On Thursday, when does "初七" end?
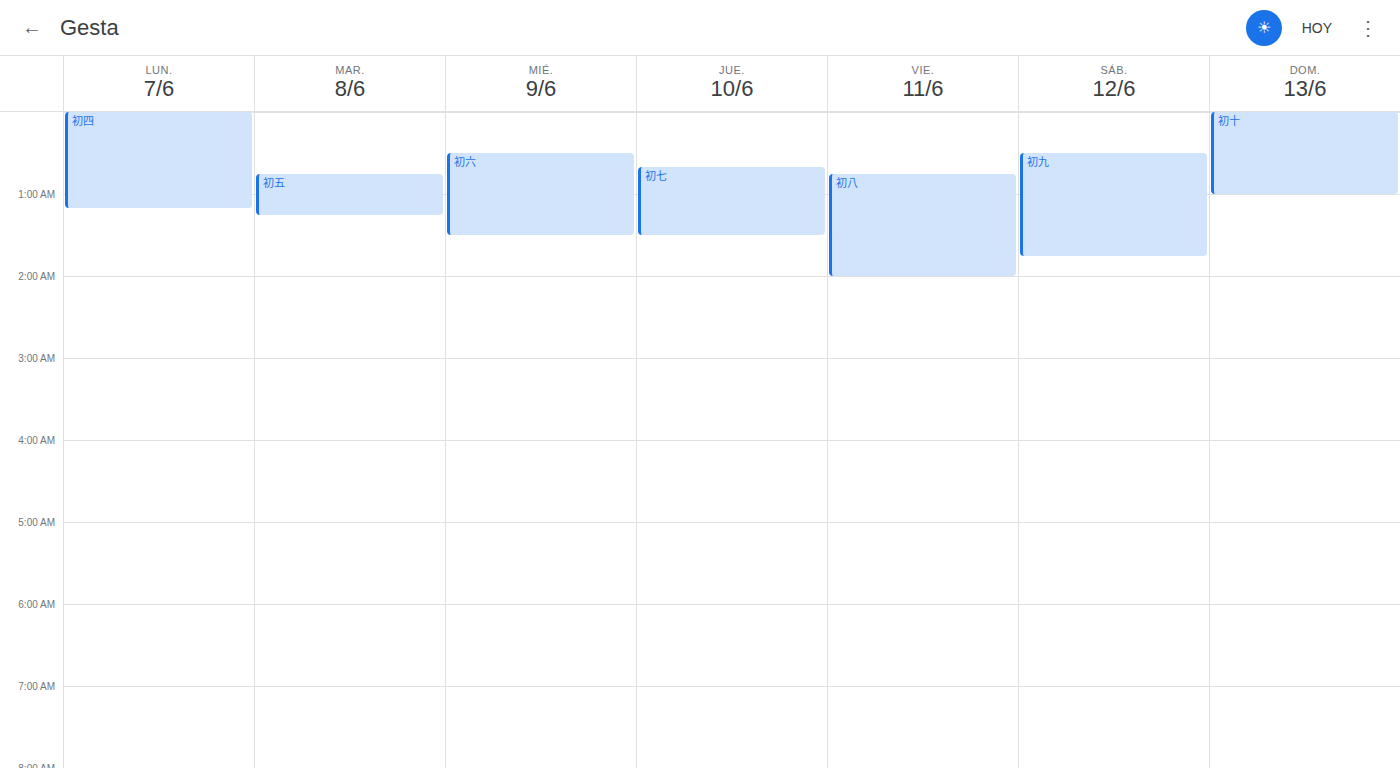
1:30 AM